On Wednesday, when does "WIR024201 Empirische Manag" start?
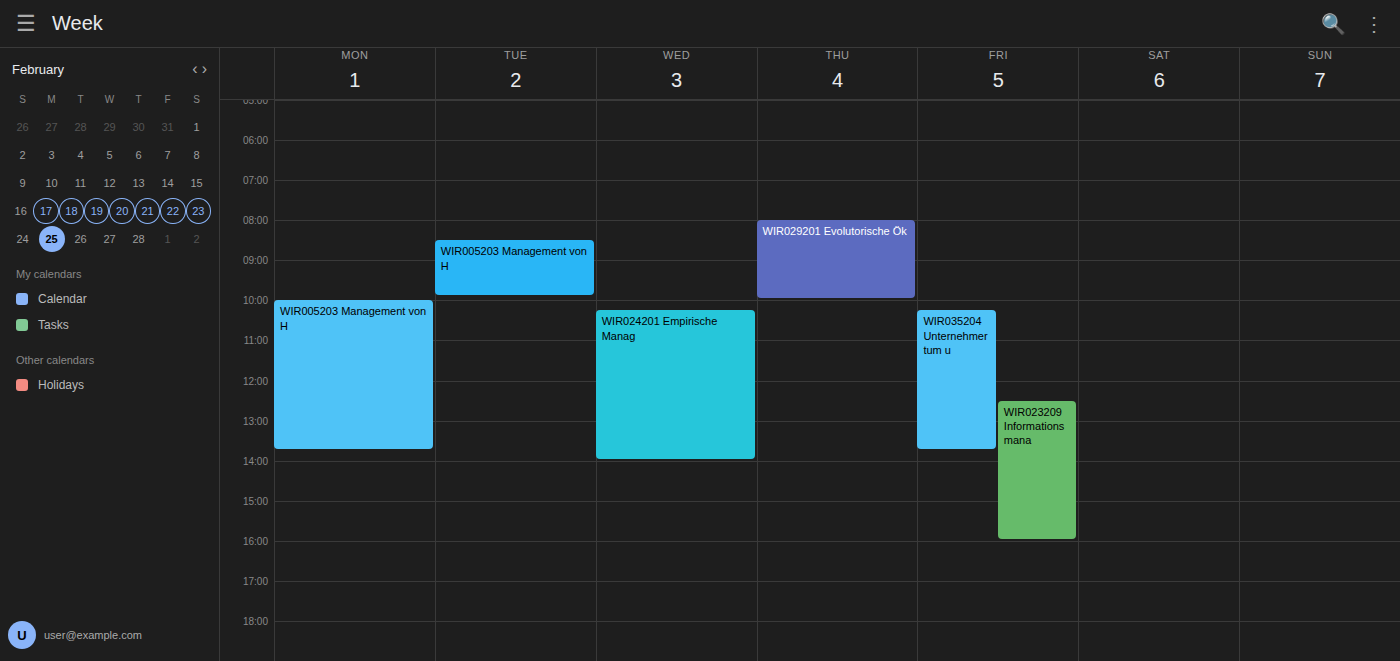
10:15 AM